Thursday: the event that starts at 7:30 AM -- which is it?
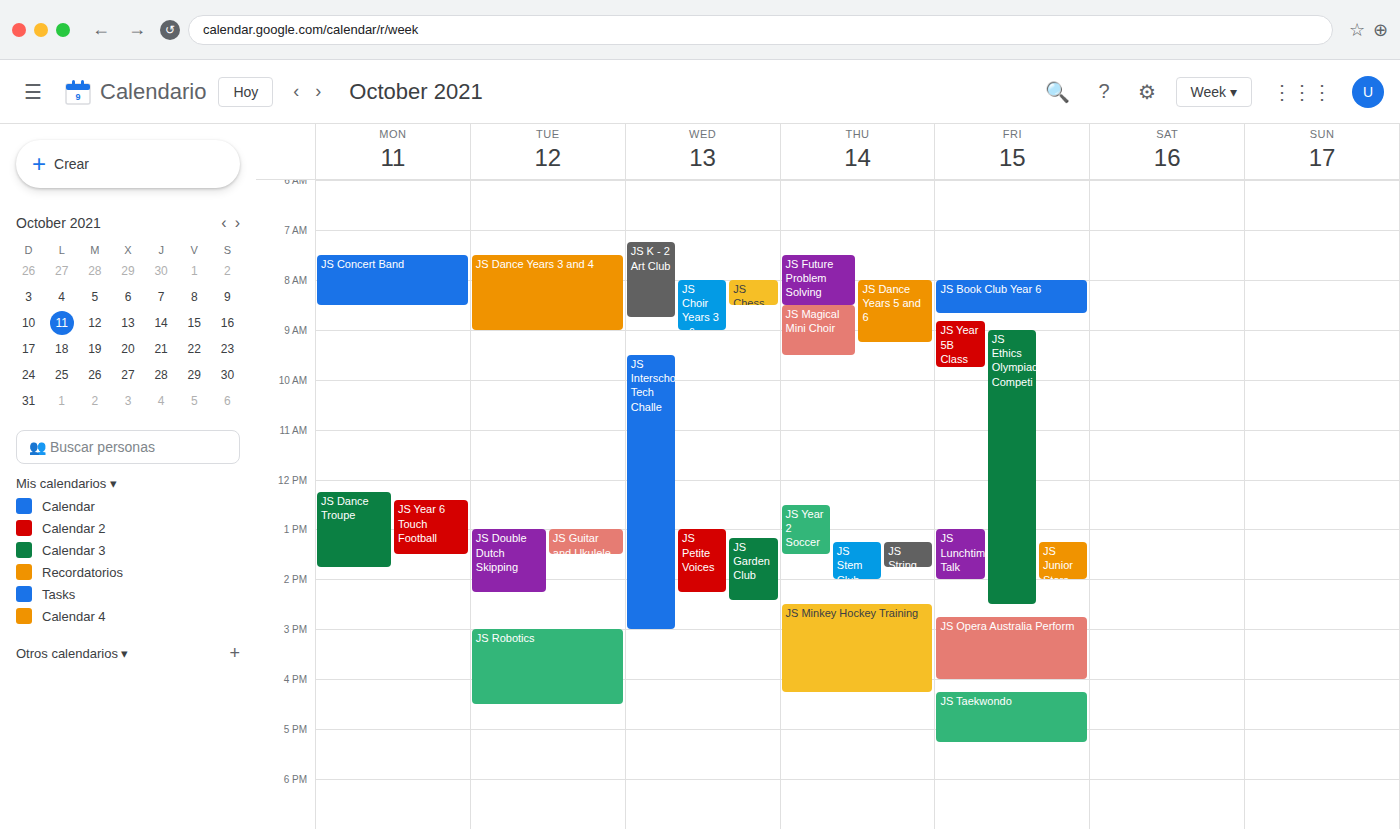
"JS Future Problem Solving"